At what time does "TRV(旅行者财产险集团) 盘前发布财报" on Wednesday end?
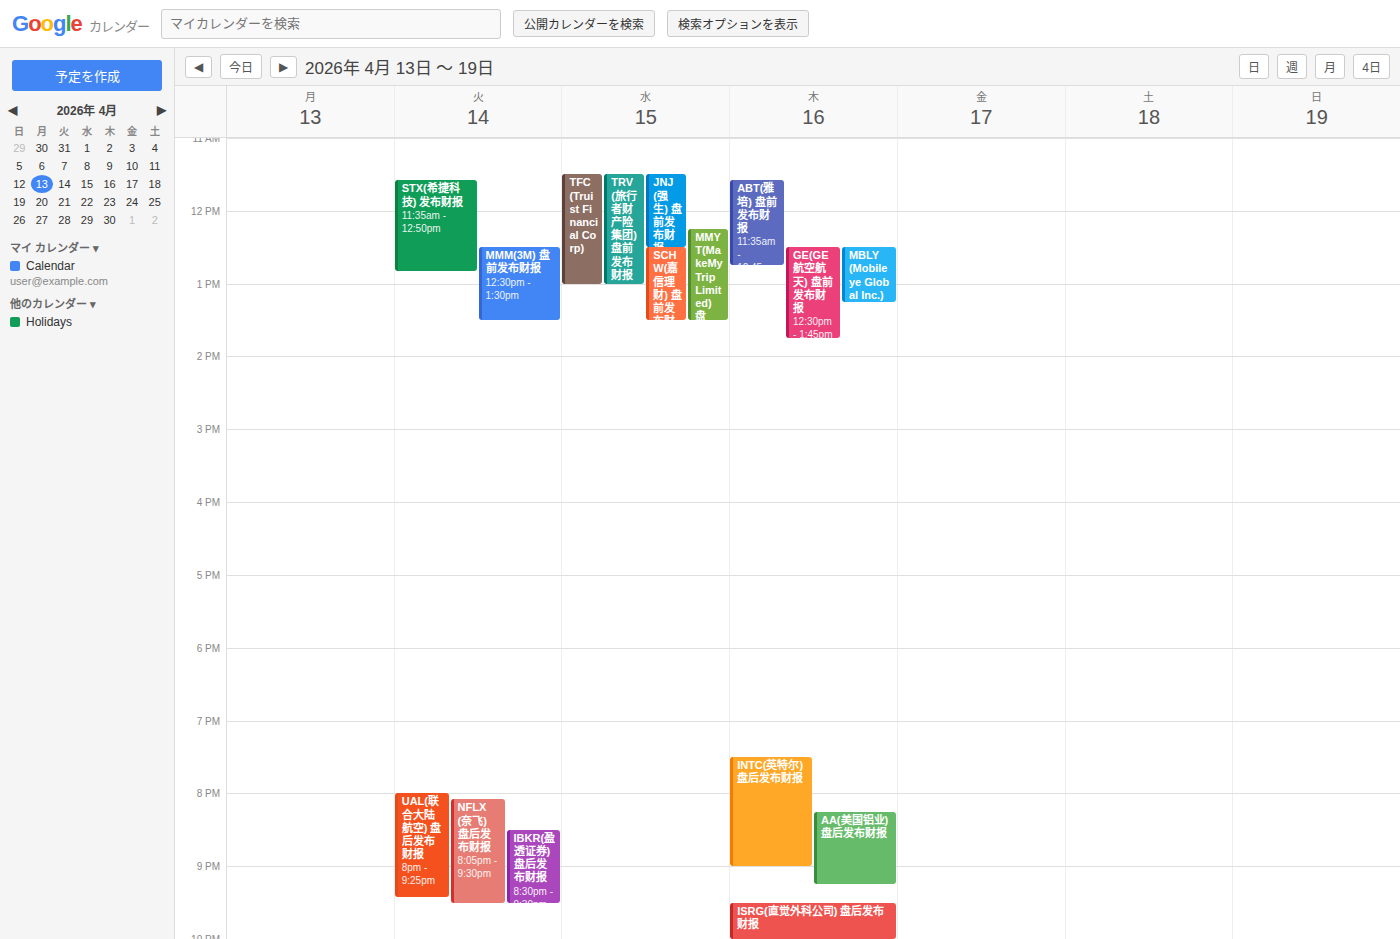
1:00 PM